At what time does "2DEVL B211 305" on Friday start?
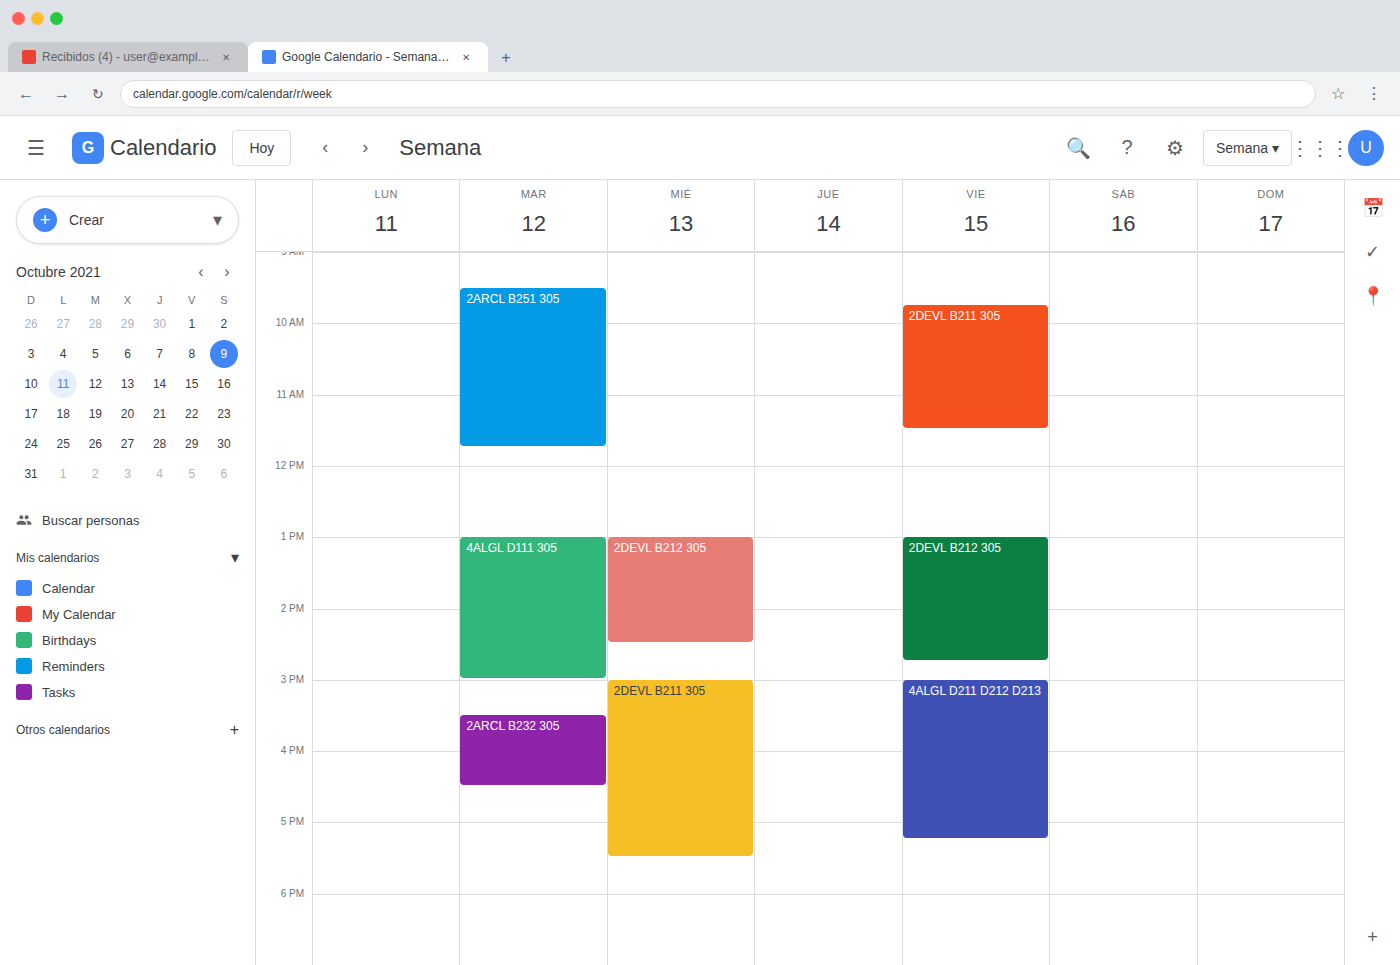
9:45 AM